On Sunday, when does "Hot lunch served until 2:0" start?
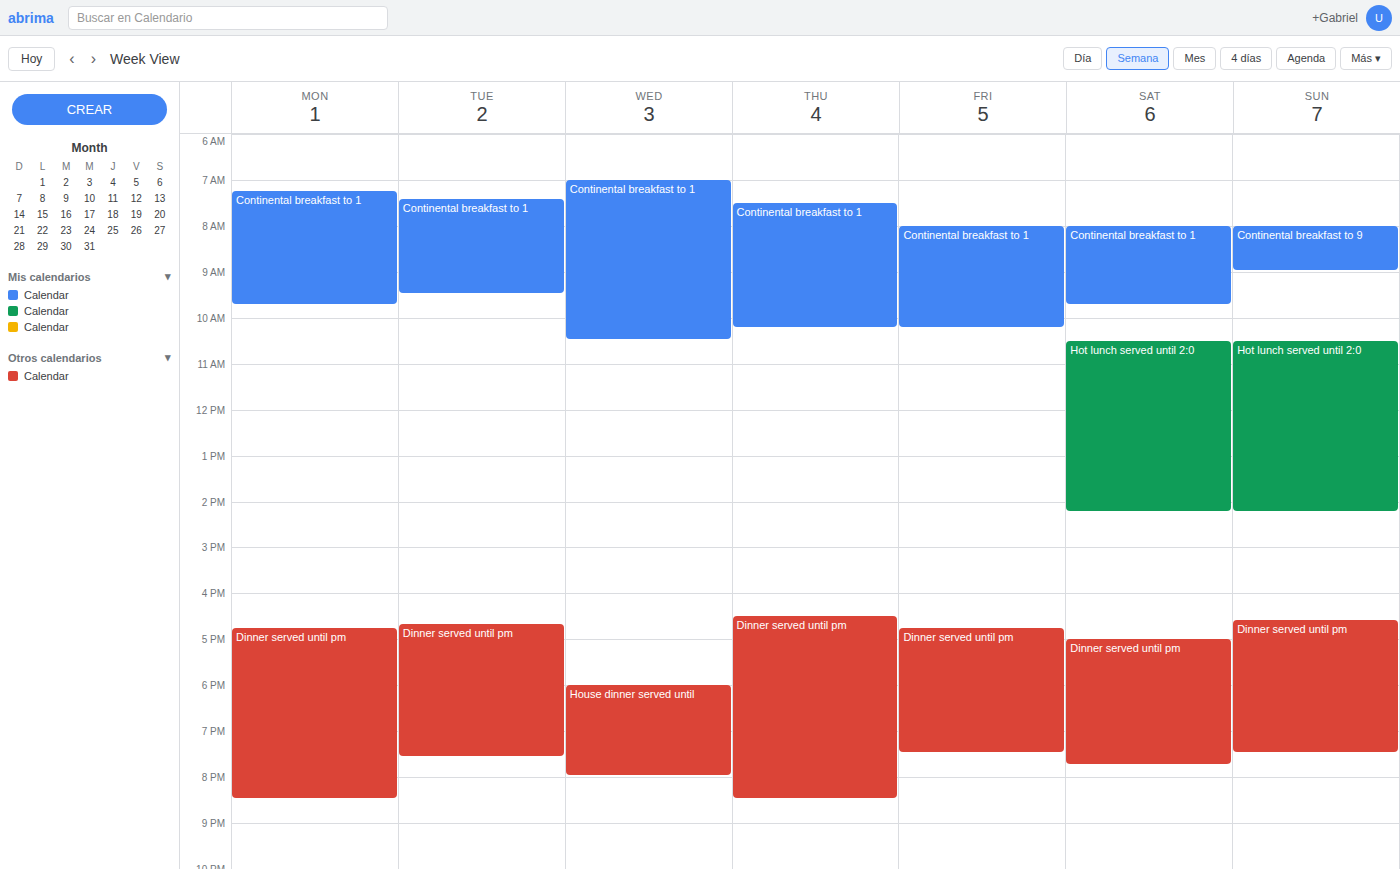
10:30